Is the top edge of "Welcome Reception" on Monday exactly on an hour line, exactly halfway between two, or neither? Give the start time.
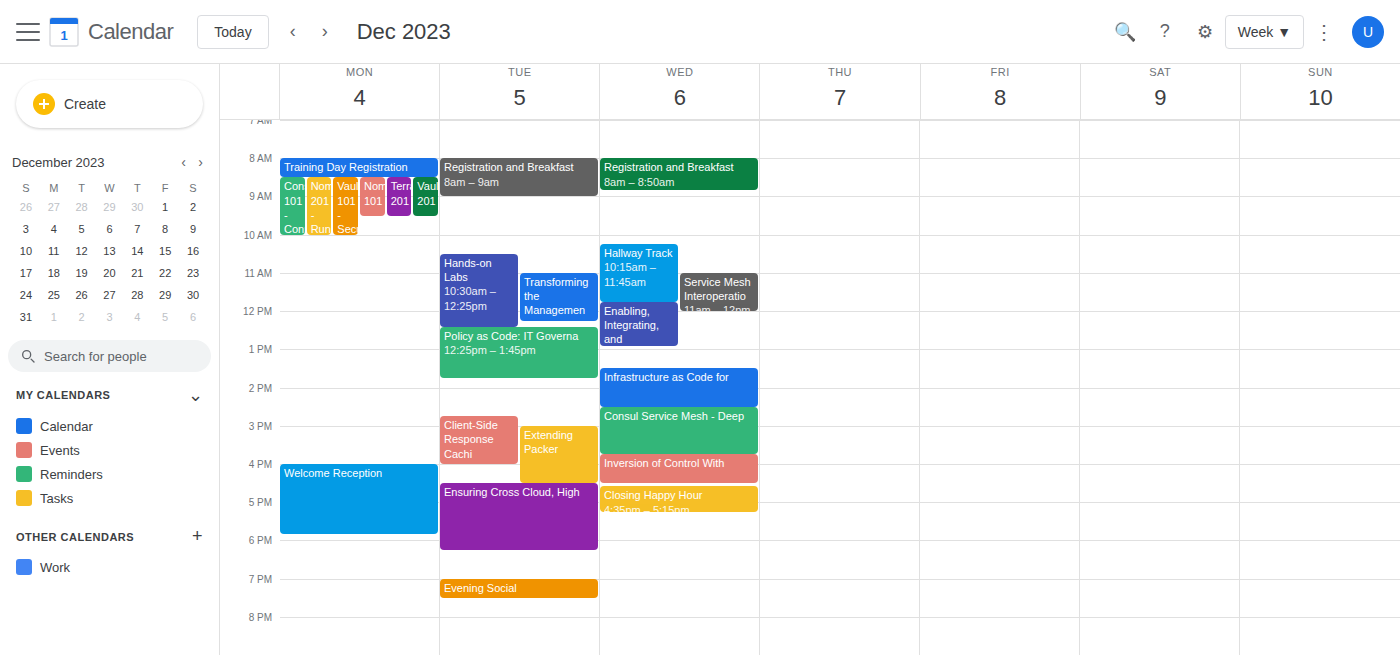
16:00 -- exactly on the 16:00 line.